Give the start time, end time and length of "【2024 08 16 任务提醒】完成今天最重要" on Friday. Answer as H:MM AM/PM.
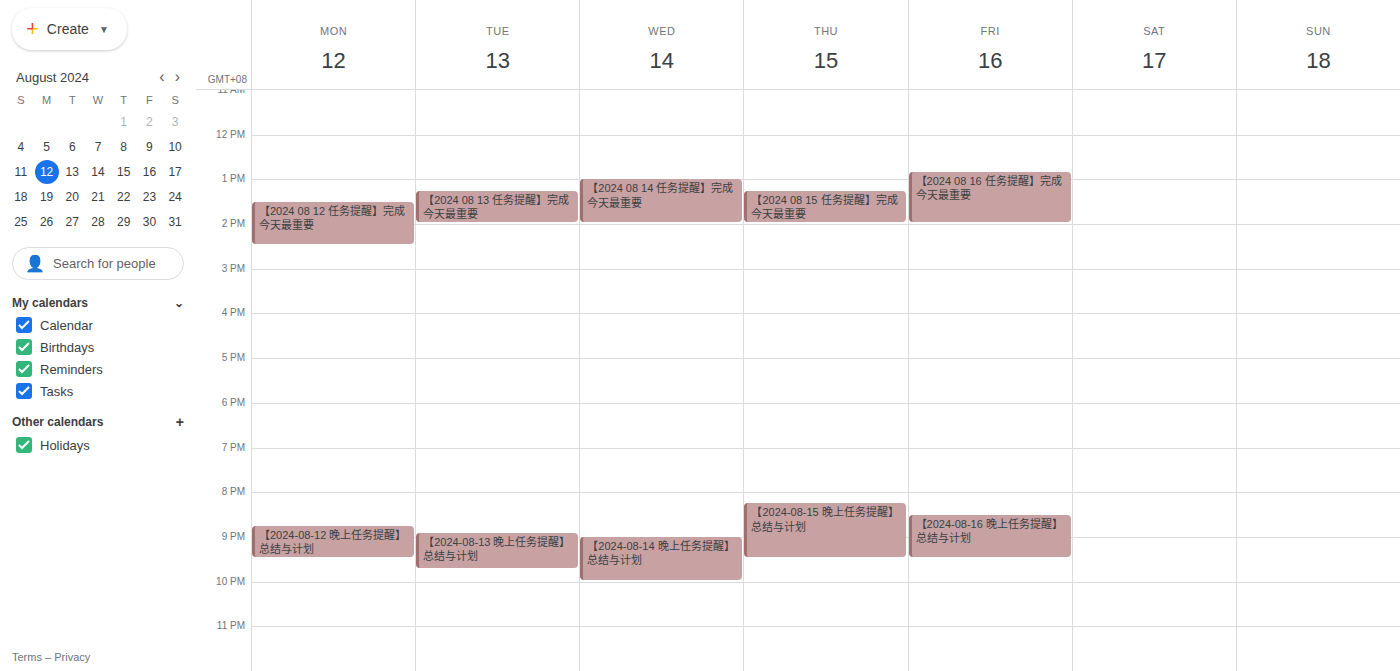
12:50 PM to 2:00 PM, 1 hour 10 minutes